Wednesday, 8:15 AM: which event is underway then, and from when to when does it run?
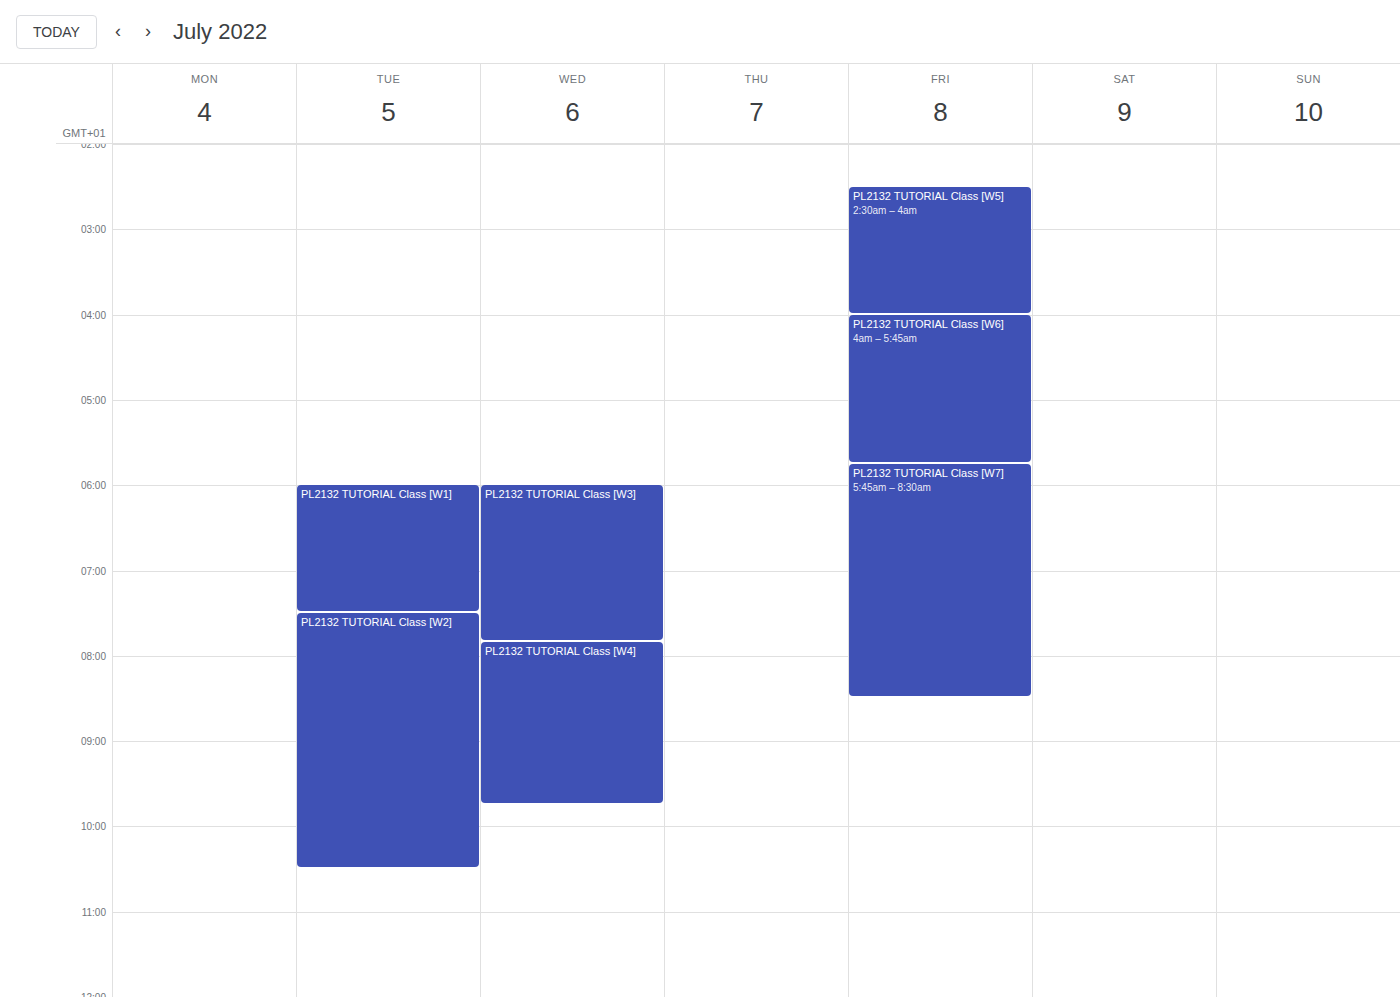
"PL2132 TUTORIAL Class [W4]", 7:50 AM to 9:45 AM